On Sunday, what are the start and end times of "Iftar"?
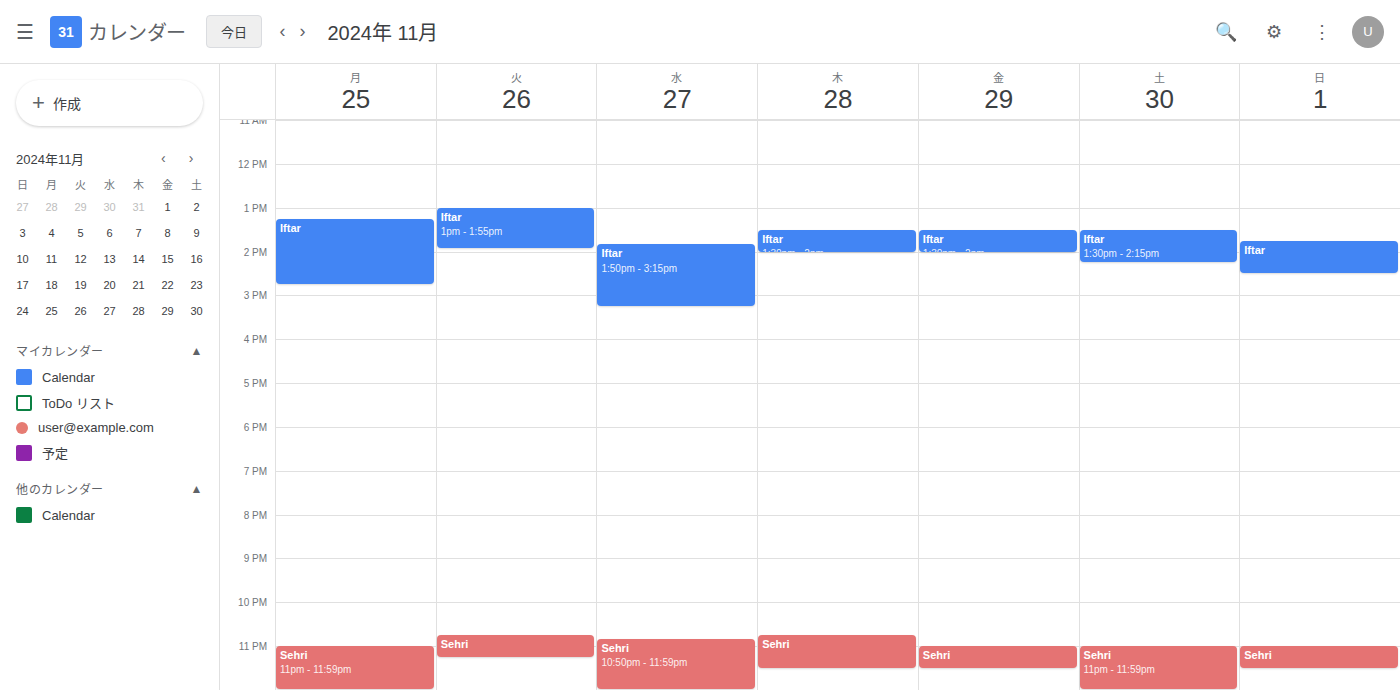
1:45 PM to 2:30 PM